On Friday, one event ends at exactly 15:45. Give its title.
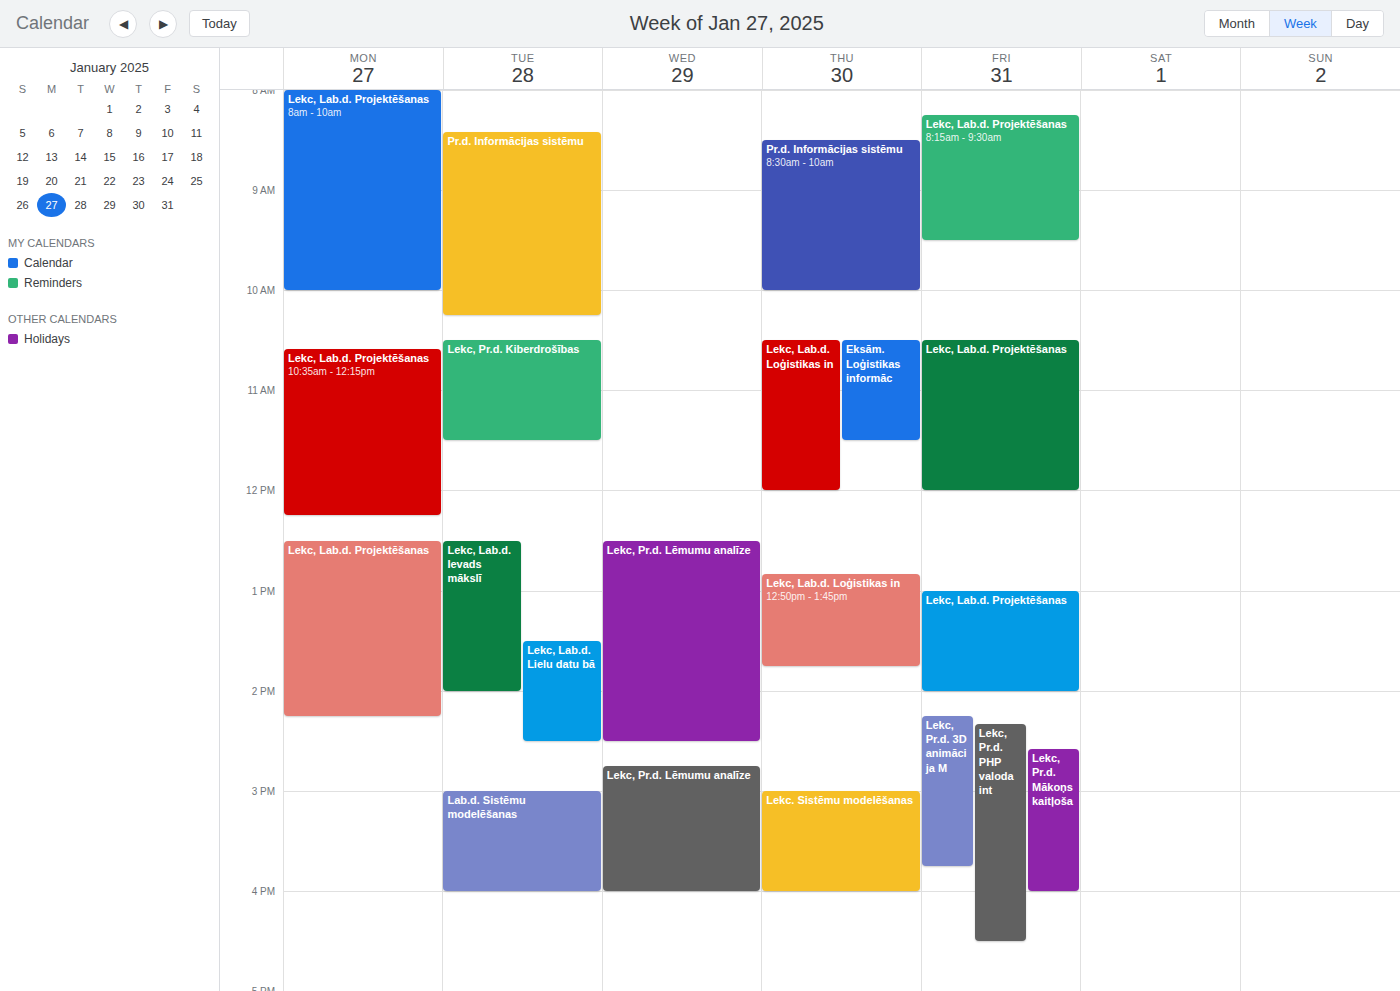
"Lekc, Pr.d. 3D animācija M"